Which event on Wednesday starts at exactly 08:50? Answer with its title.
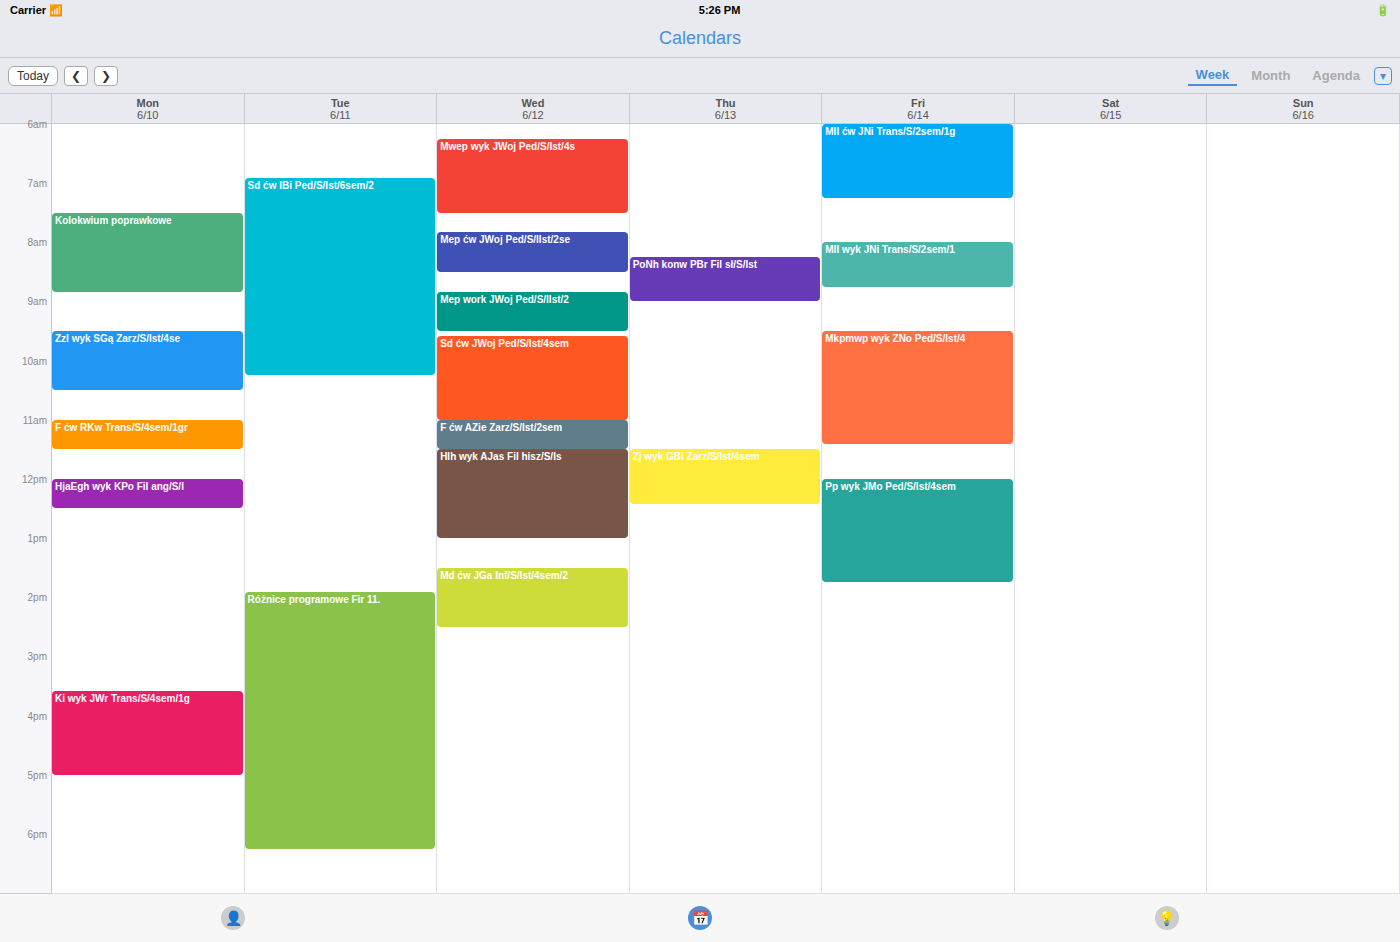
"Mep work JWoj Ped/S/IIst/2"